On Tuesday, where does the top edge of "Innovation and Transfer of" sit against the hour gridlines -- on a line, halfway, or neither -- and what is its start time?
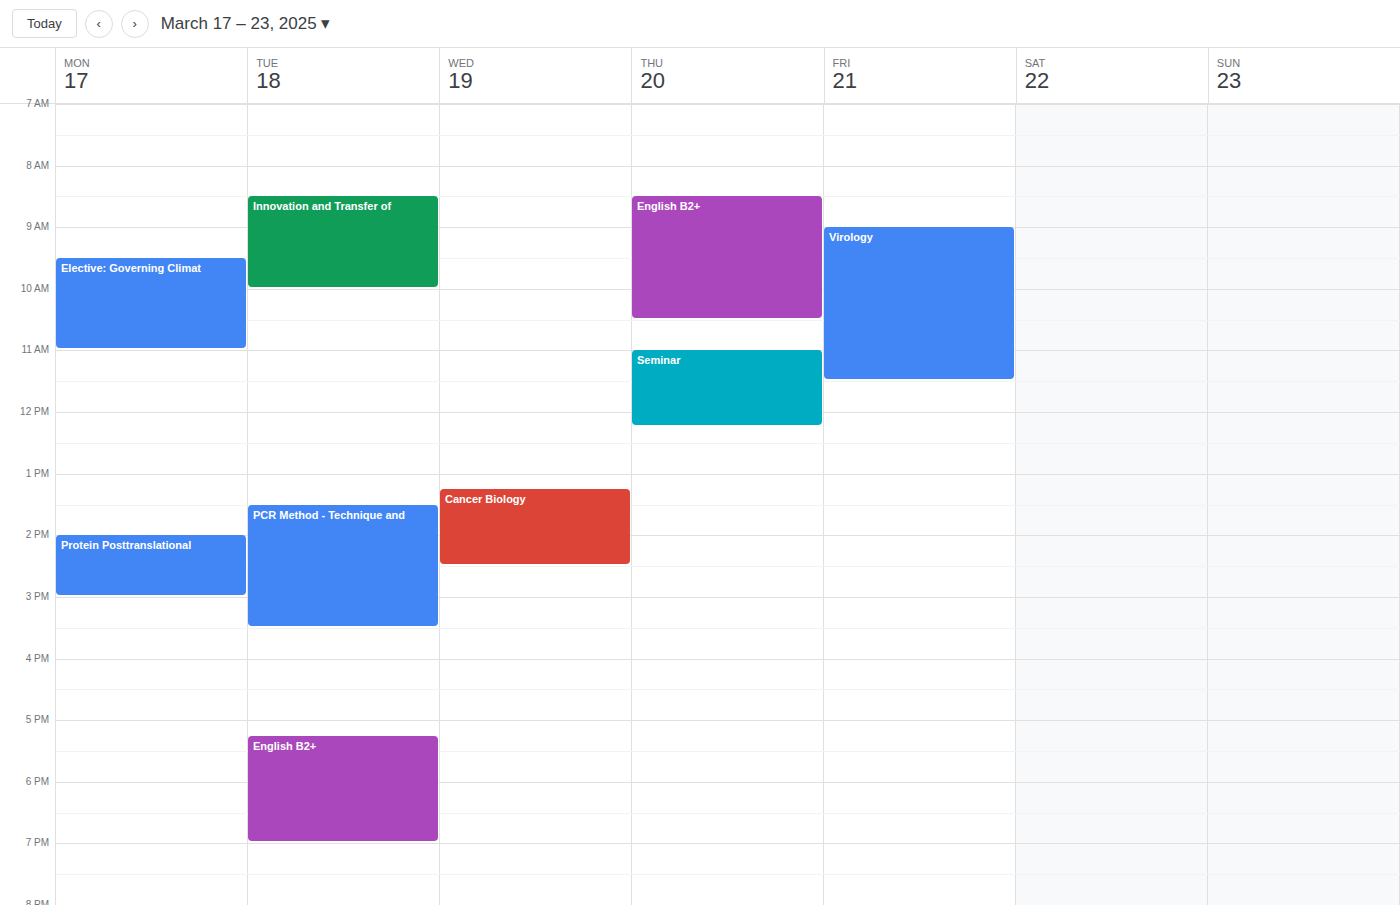
08:30 -- halfway between the 08:00 and 09:00 lines.